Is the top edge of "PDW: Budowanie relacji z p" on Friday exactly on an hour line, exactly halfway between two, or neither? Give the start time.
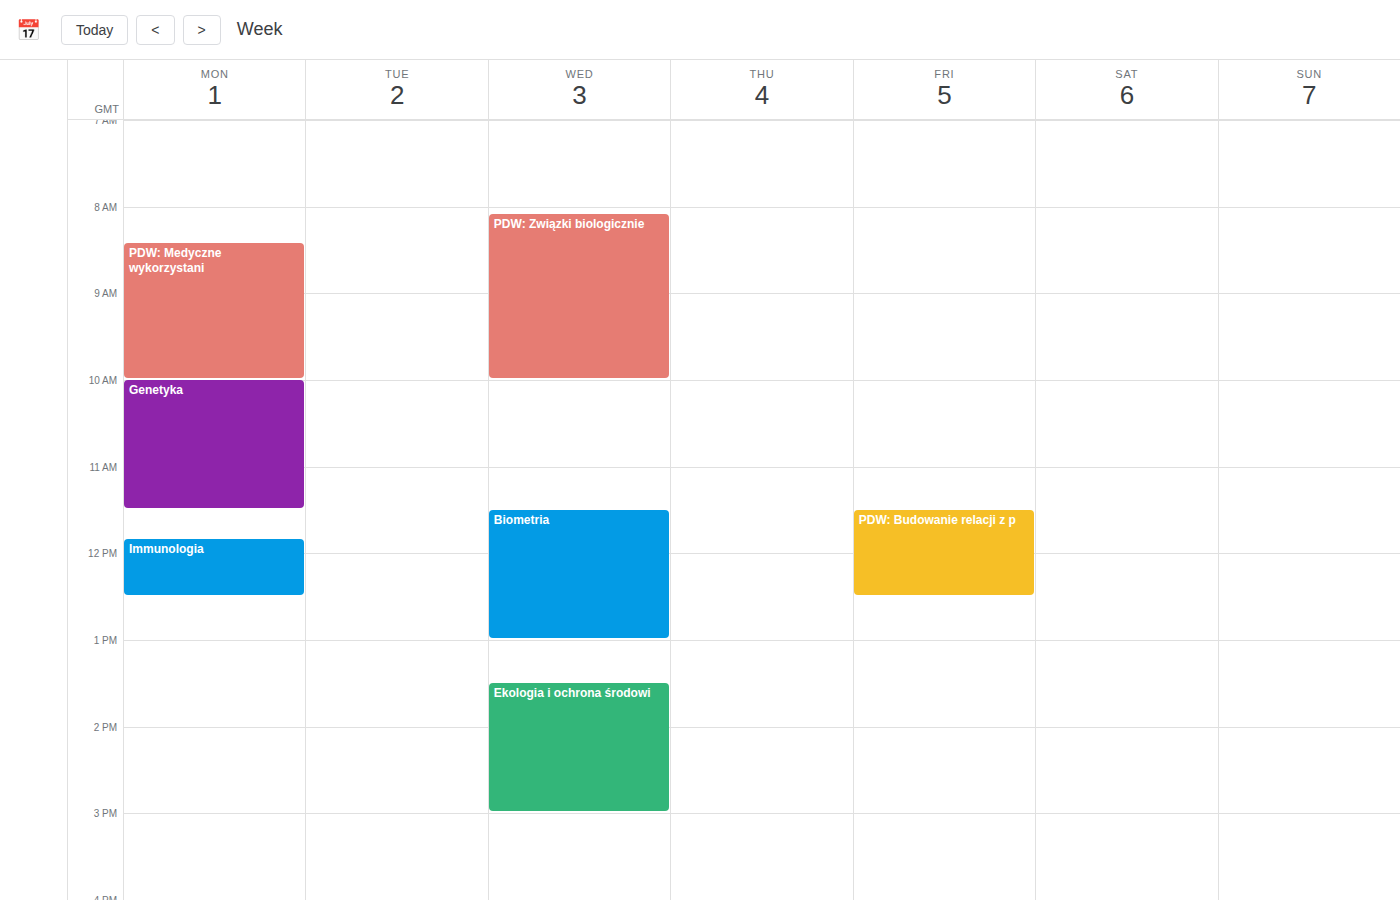
11:30 AM -- halfway between the 11 AM and 12 PM lines.